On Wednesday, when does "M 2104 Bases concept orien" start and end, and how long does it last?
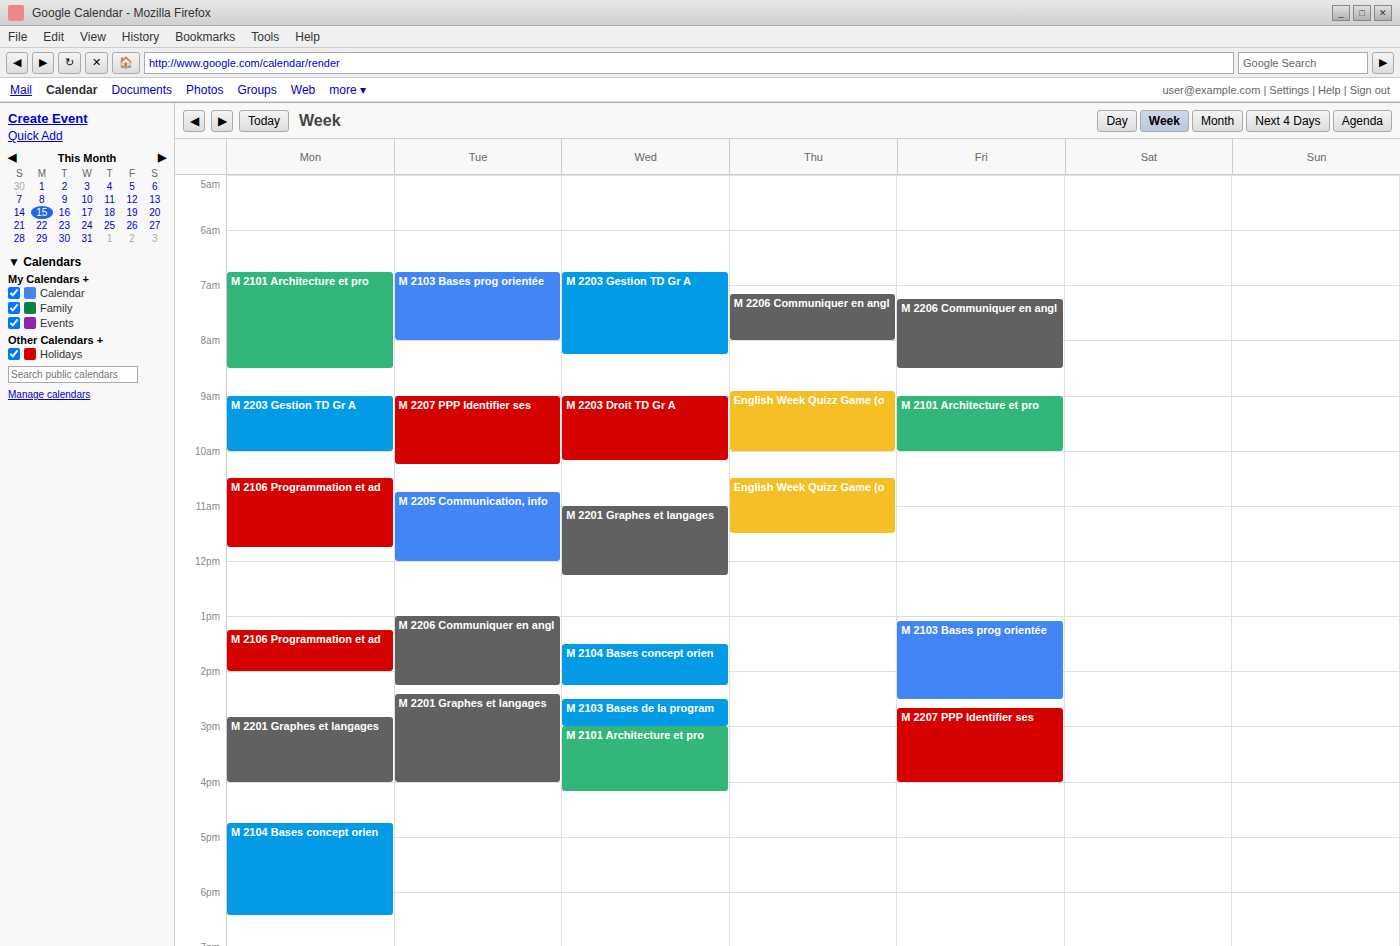
1:30 PM to 2:15 PM, 45 minutes